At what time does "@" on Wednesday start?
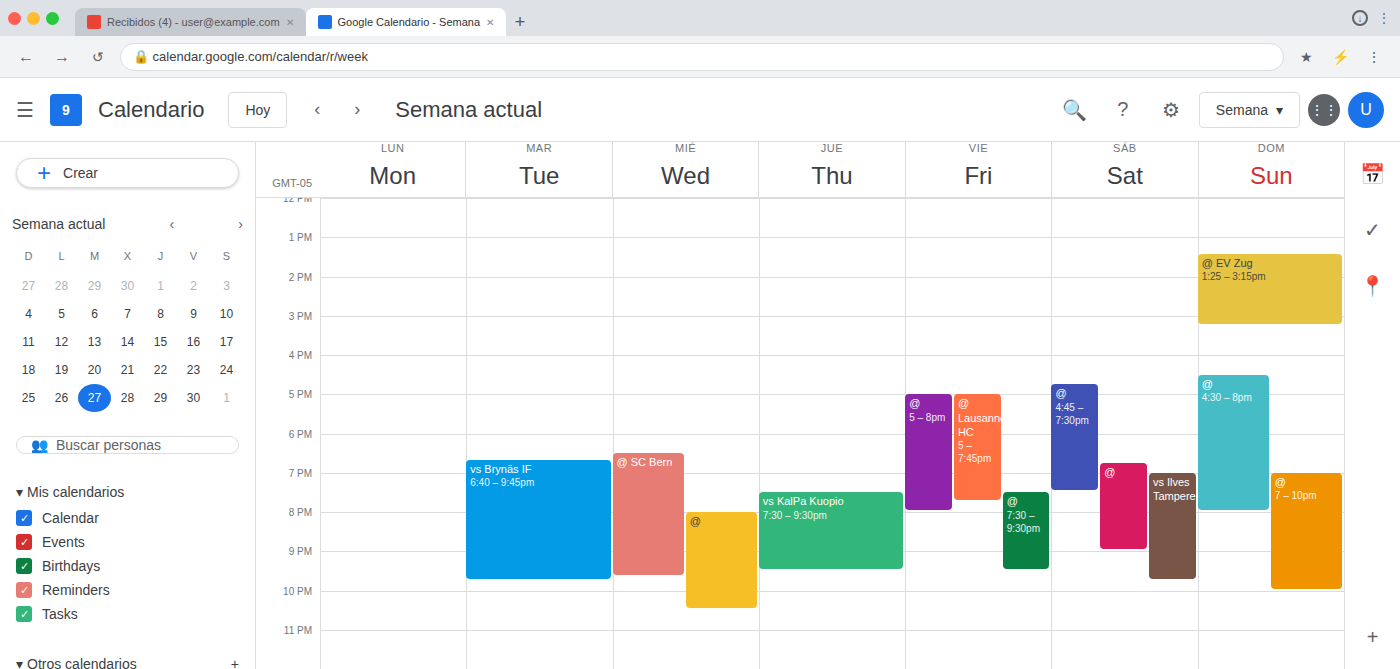
8:00 PM